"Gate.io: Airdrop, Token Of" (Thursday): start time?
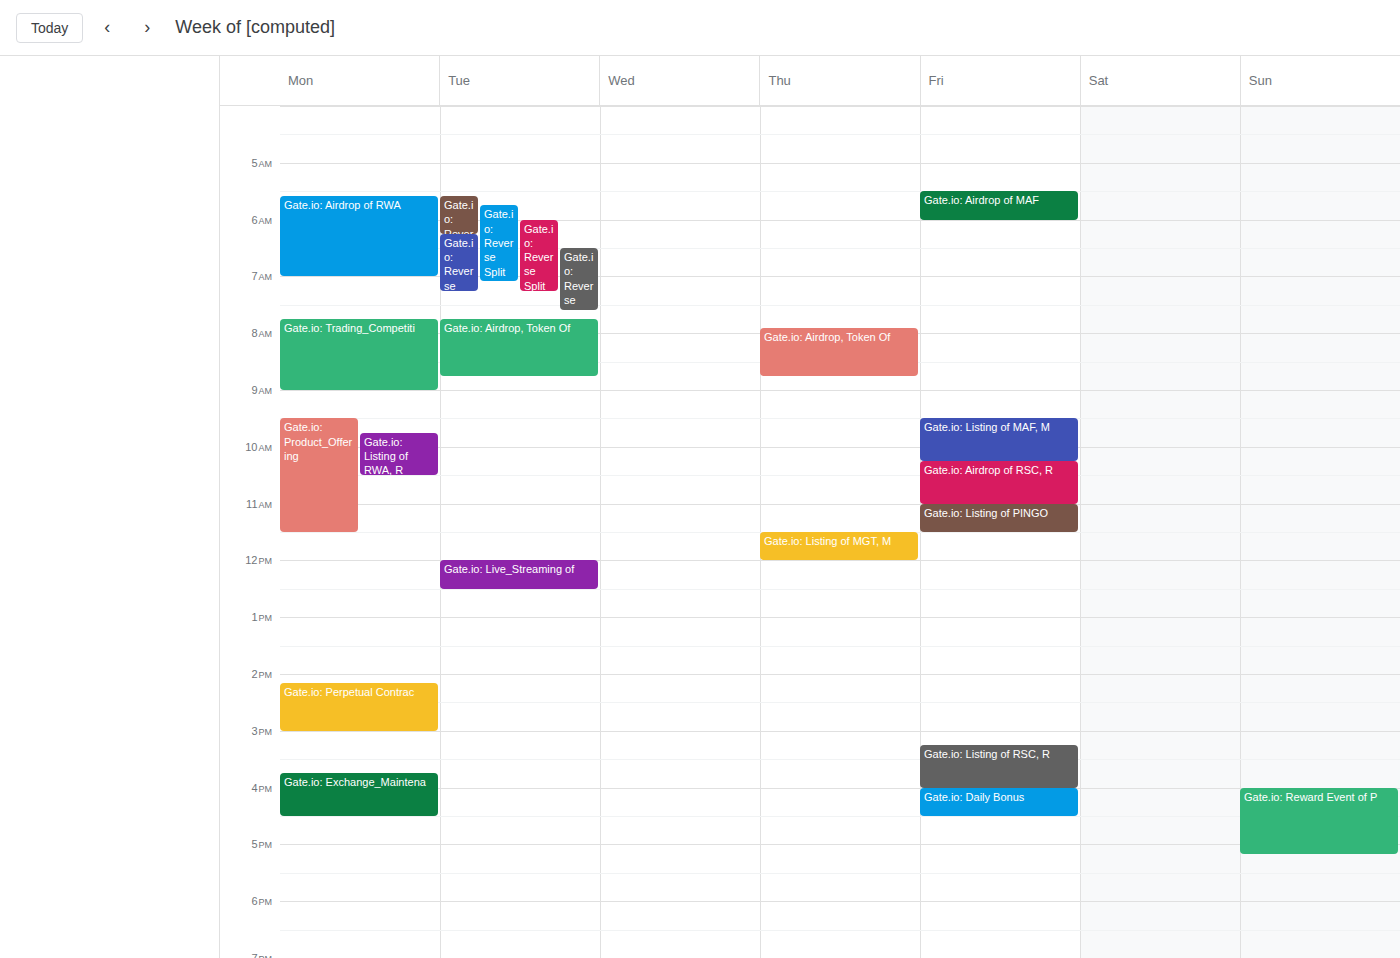
7:55 AM